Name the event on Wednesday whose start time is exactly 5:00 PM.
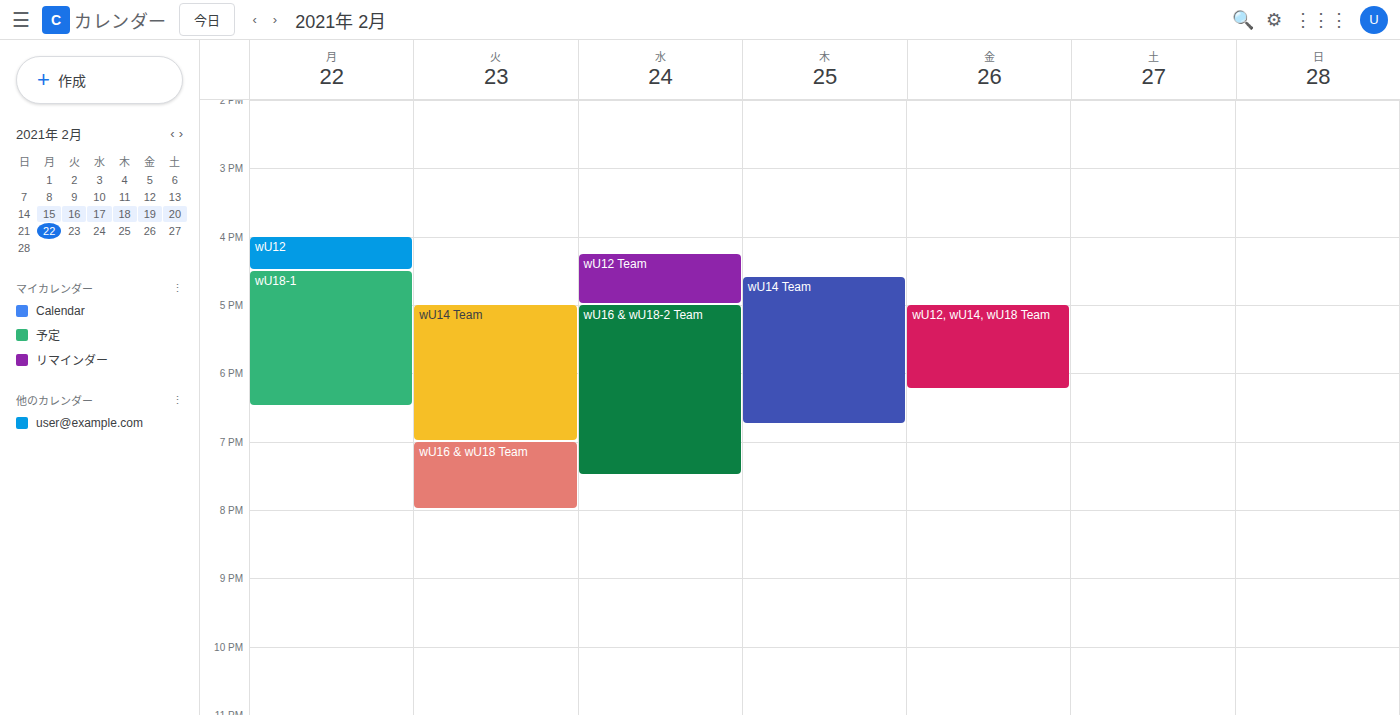
"wU16 & wU18-2 Team"